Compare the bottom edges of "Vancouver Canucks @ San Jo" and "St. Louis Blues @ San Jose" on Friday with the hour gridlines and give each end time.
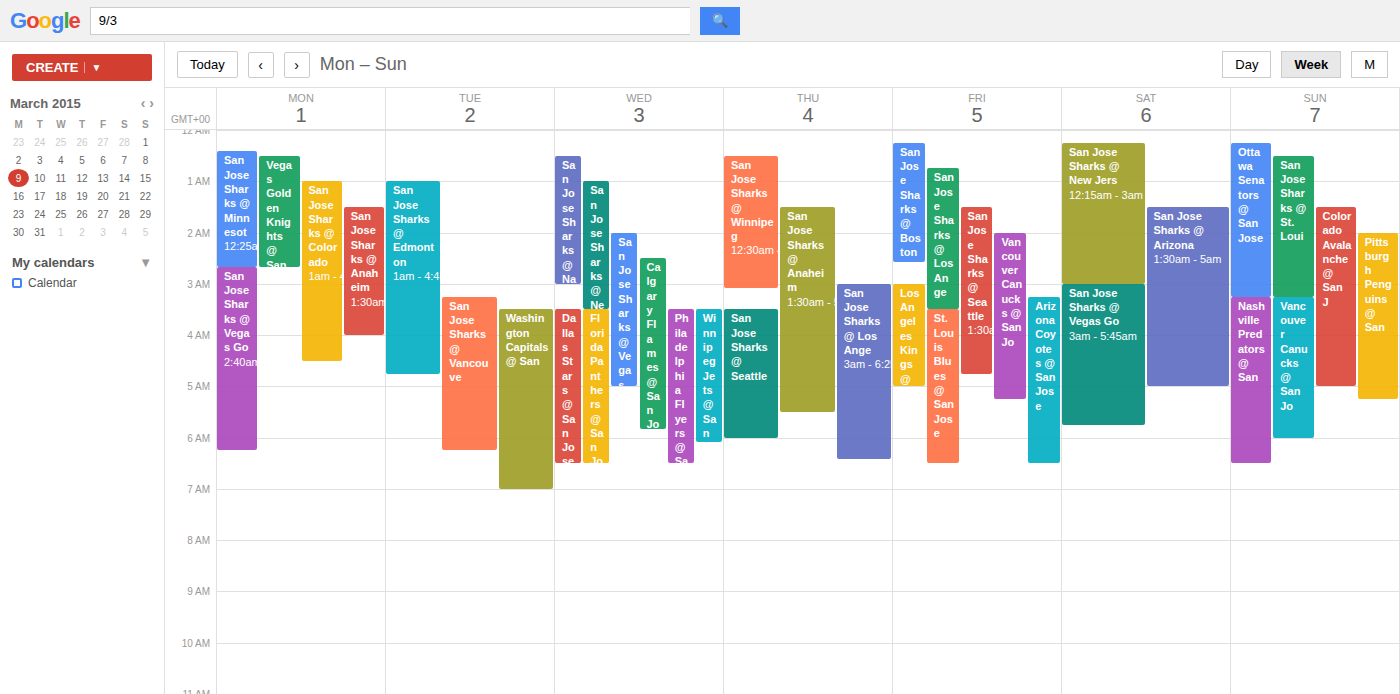
"Vancouver Canucks @ San Jo": 5:15 AM, neither: a quarter of the way from the 5 AM line to the 6 AM line. "St. Louis Blues @ San Jose": 6:30 AM, halfway between the 6 AM and 7 AM lines.